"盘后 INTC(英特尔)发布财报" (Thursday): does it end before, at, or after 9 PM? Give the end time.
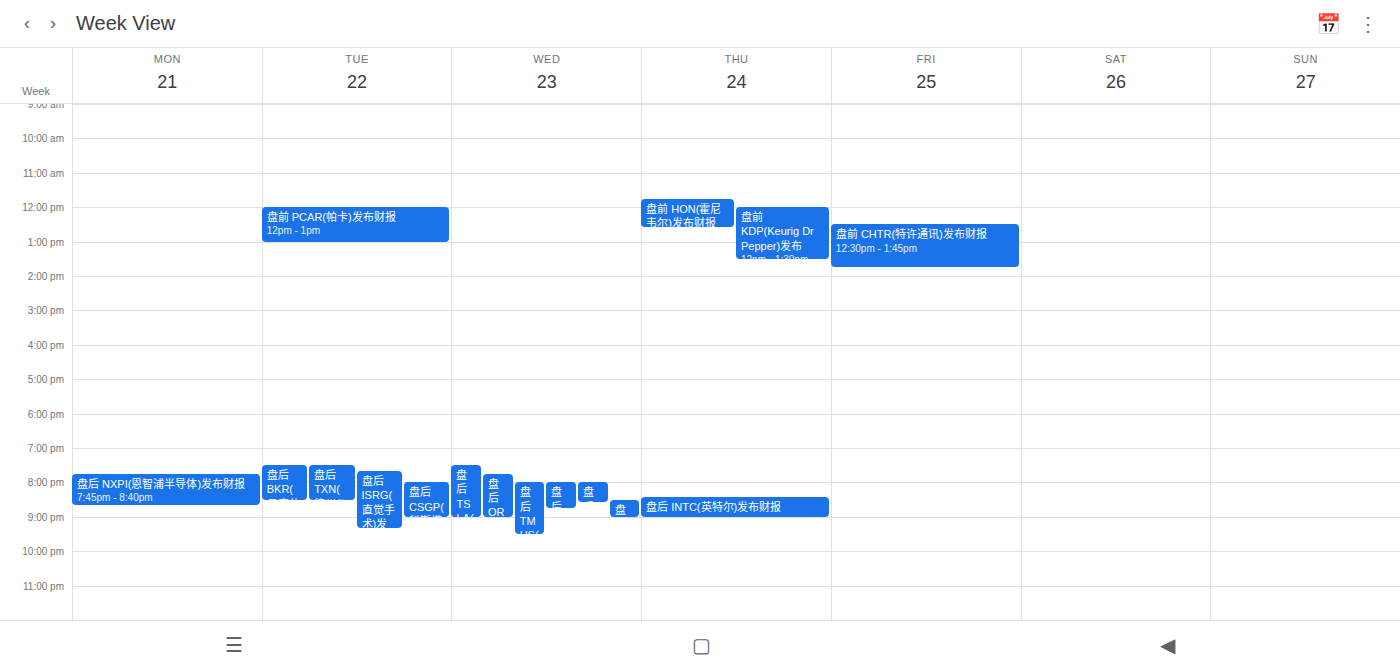
9:00 PM -- exactly at 9 PM, on the 9 PM line.